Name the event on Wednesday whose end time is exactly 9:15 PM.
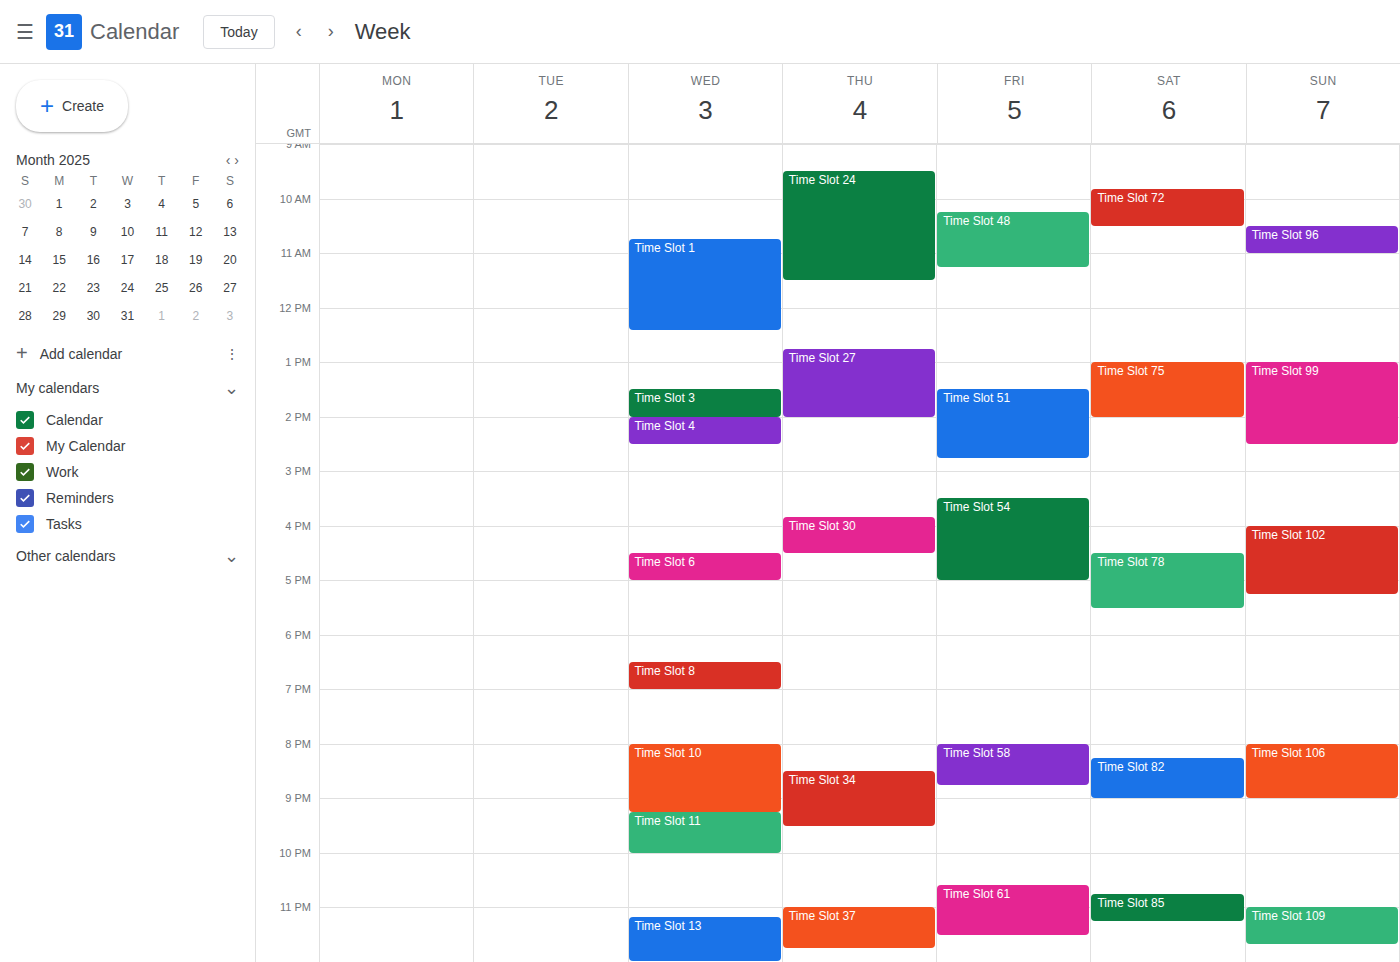
"Time Slot 10"